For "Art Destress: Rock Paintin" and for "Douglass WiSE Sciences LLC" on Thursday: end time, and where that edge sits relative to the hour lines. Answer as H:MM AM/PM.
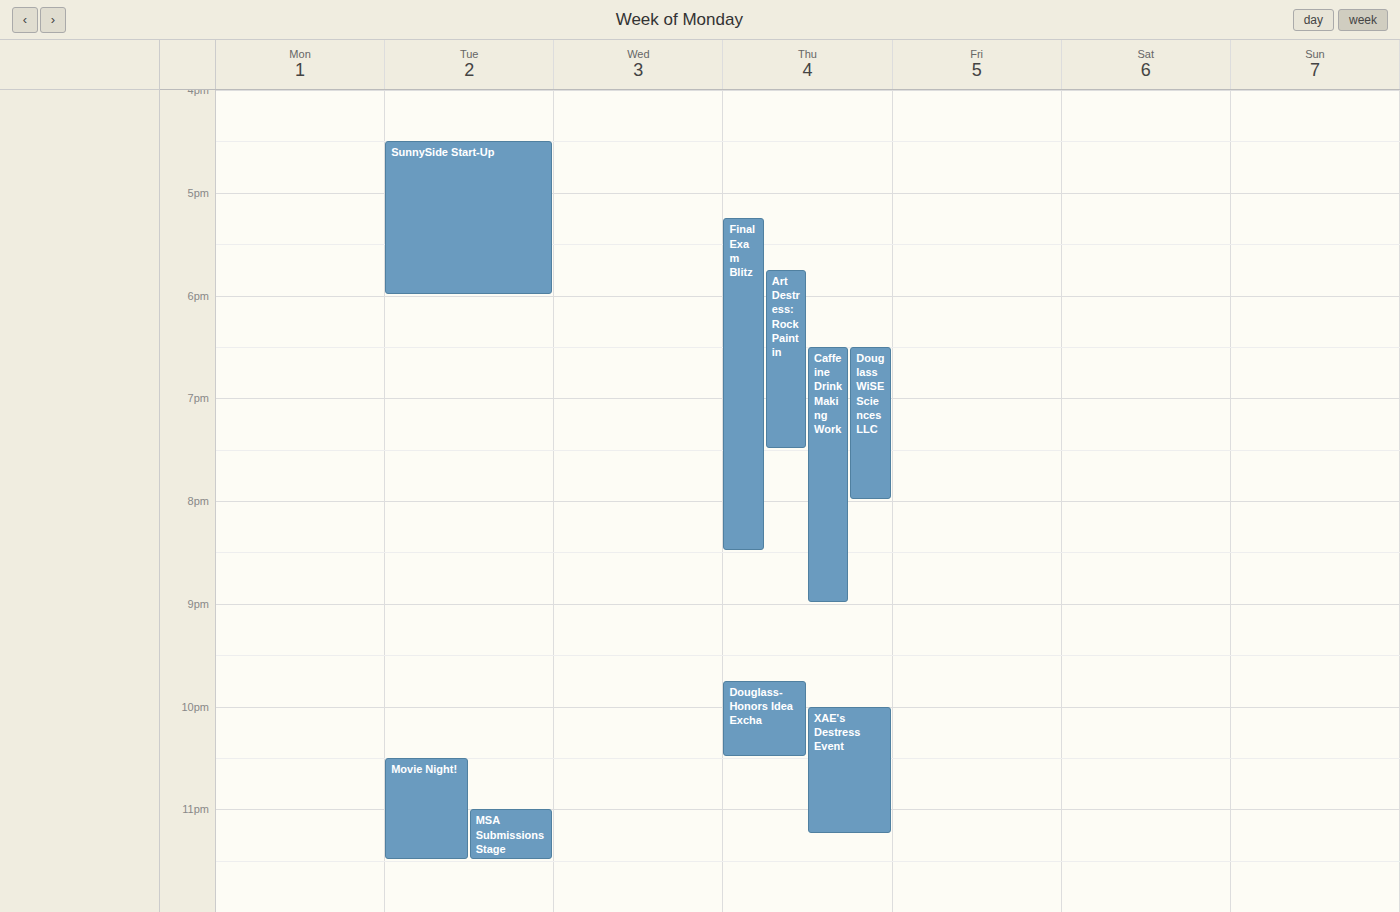
"Art Destress: Rock Paintin": 7:30 PM, halfway between the 7 PM and 8 PM lines. "Douglass WiSE Sciences LLC": 8:00 PM, exactly on the 8 PM line.